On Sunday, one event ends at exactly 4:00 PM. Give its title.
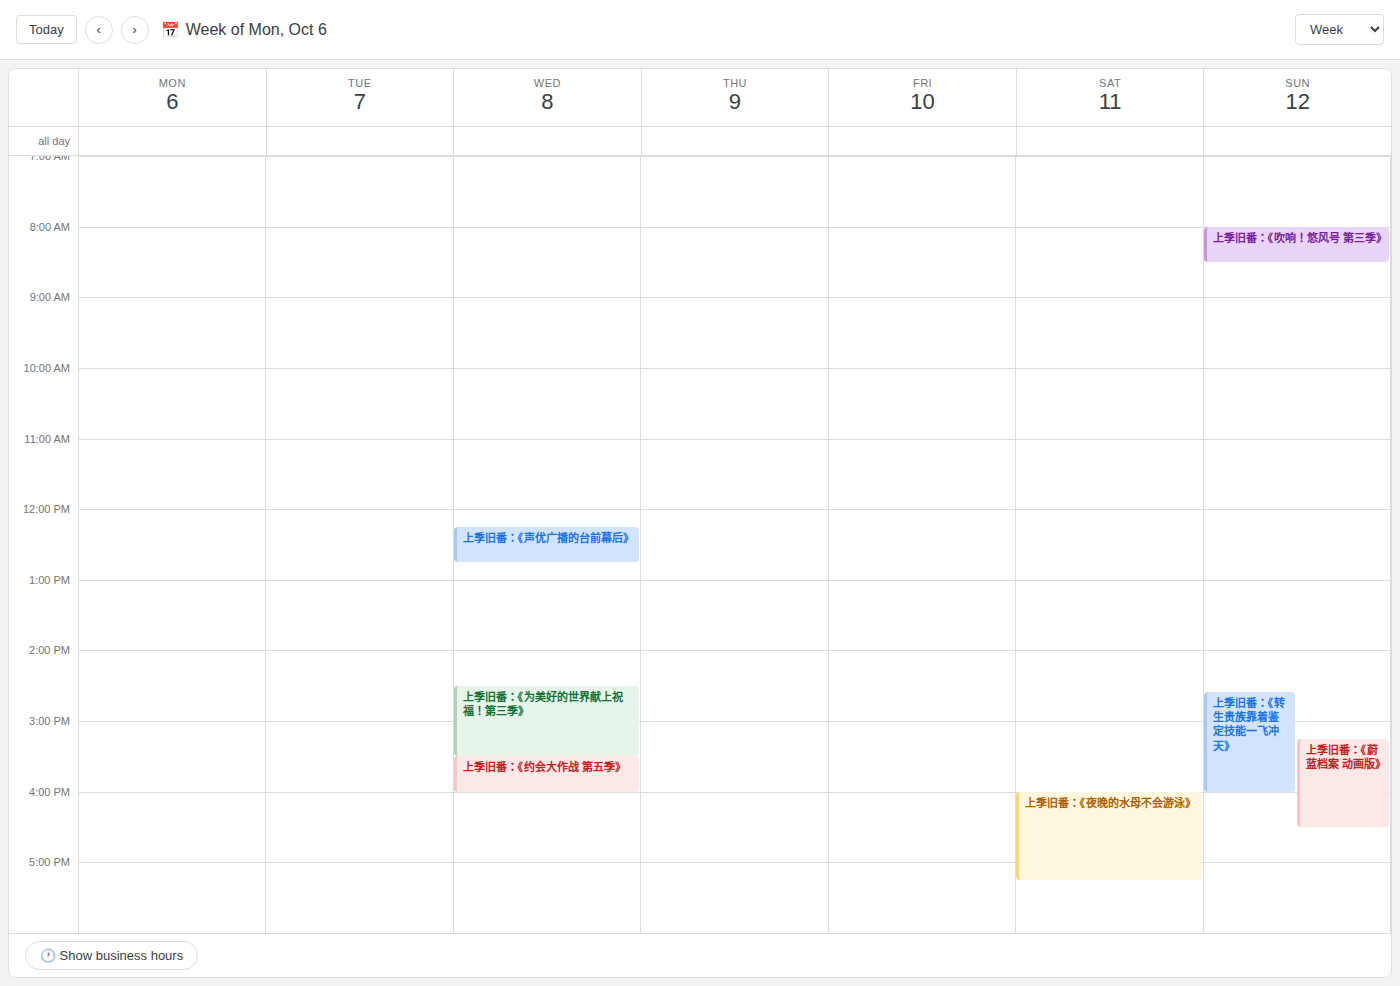
"上季旧番：《转生贵族靠着鉴定技能一飞冲天》"